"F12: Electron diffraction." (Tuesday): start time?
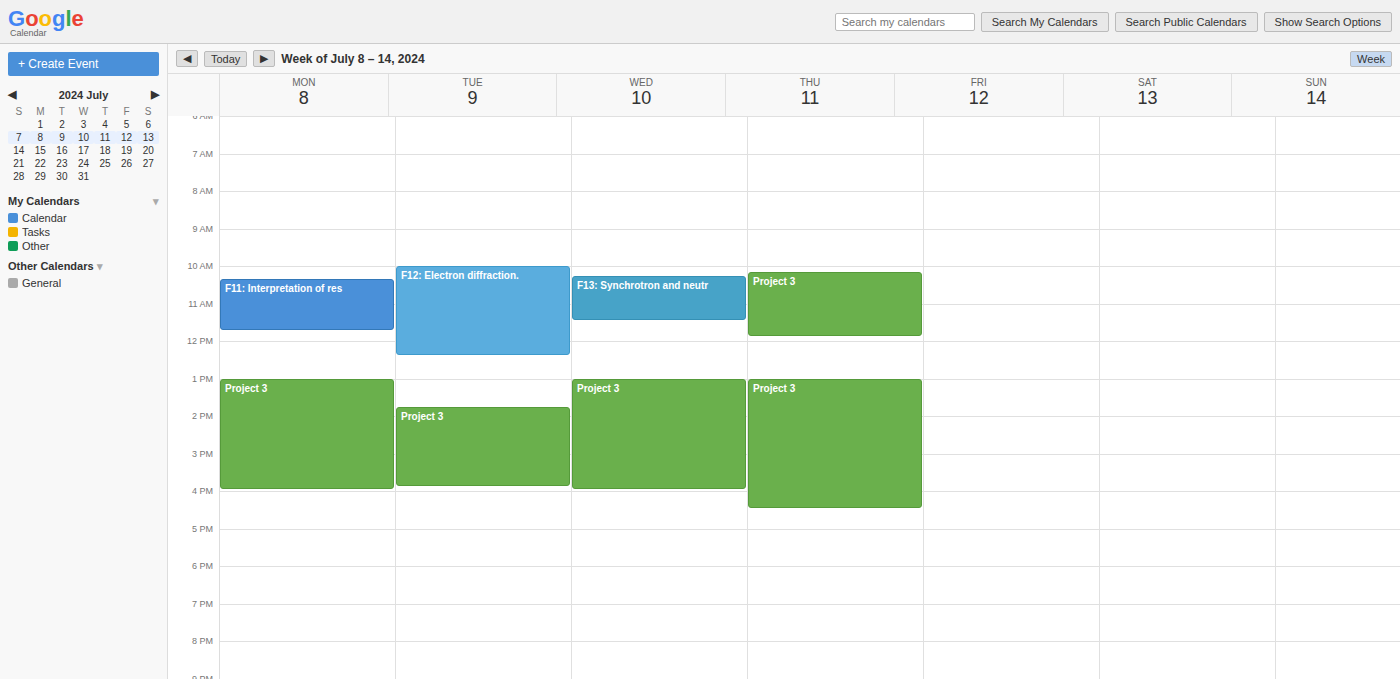
10:00 AM